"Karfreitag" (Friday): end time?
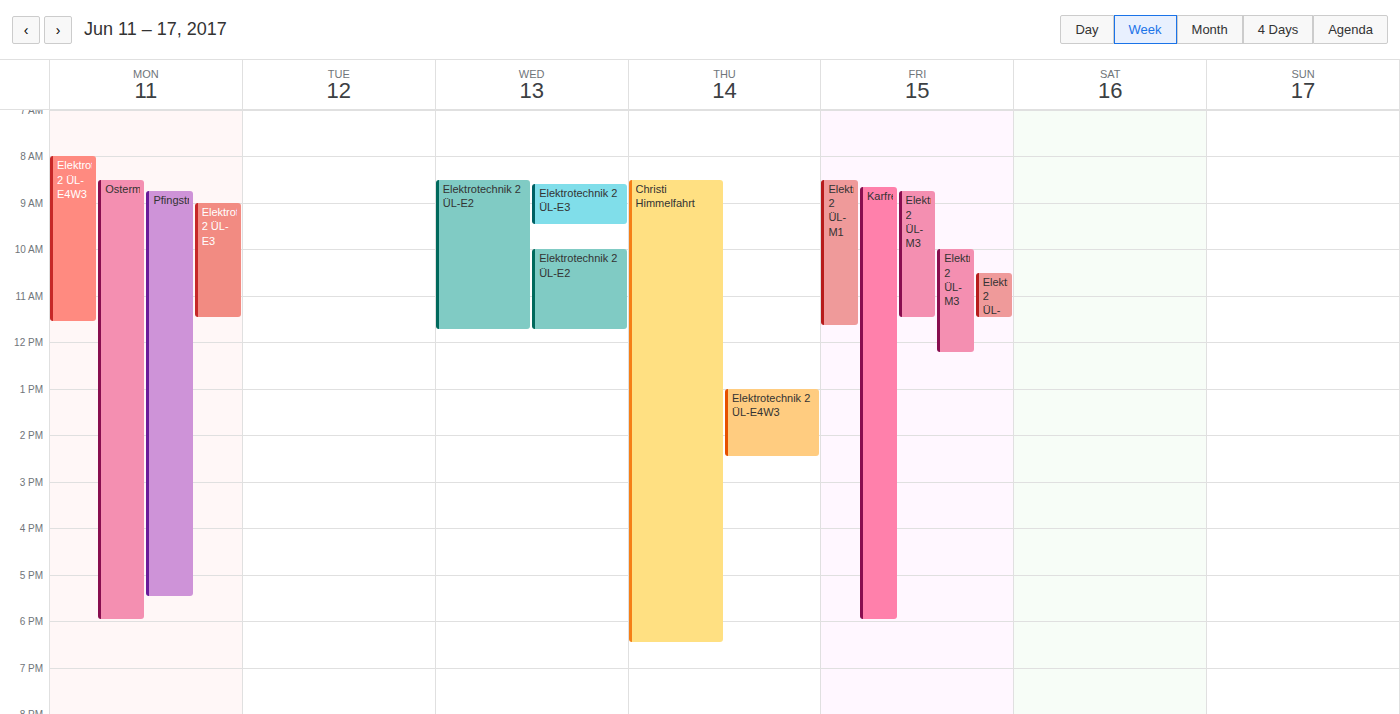
18:00